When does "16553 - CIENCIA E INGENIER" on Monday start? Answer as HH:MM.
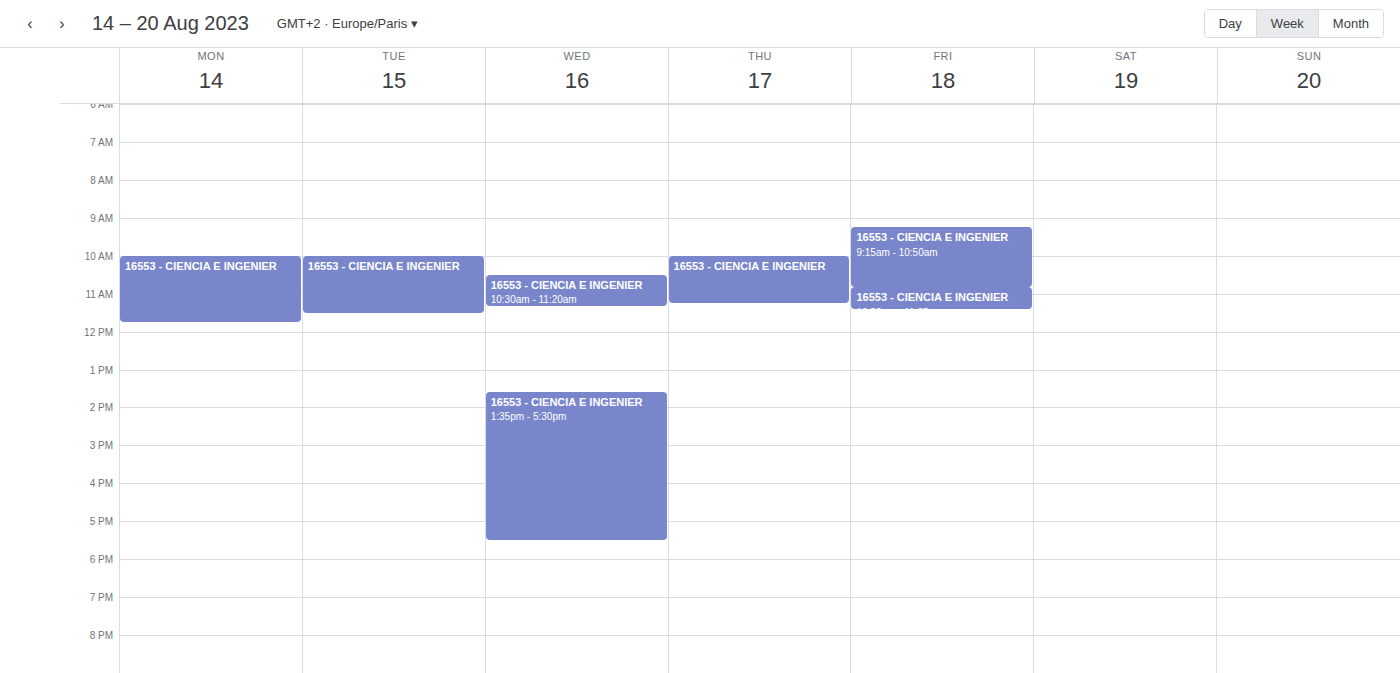
10:00